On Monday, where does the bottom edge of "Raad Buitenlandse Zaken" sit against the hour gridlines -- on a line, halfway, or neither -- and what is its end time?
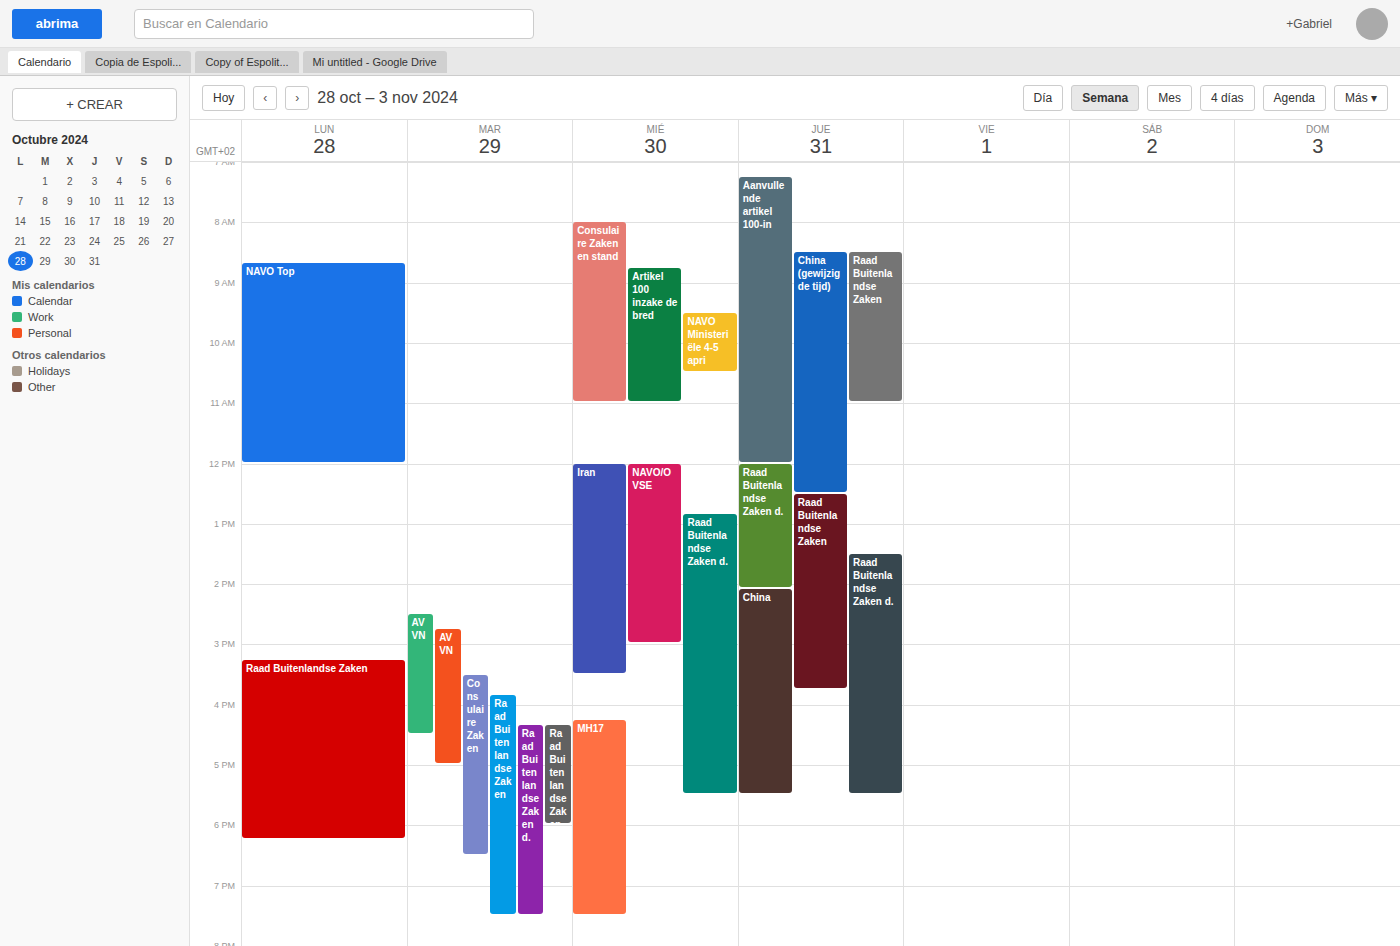
6:15 PM -- neither: a quarter of the way from the 6 PM line to the 7 PM line.